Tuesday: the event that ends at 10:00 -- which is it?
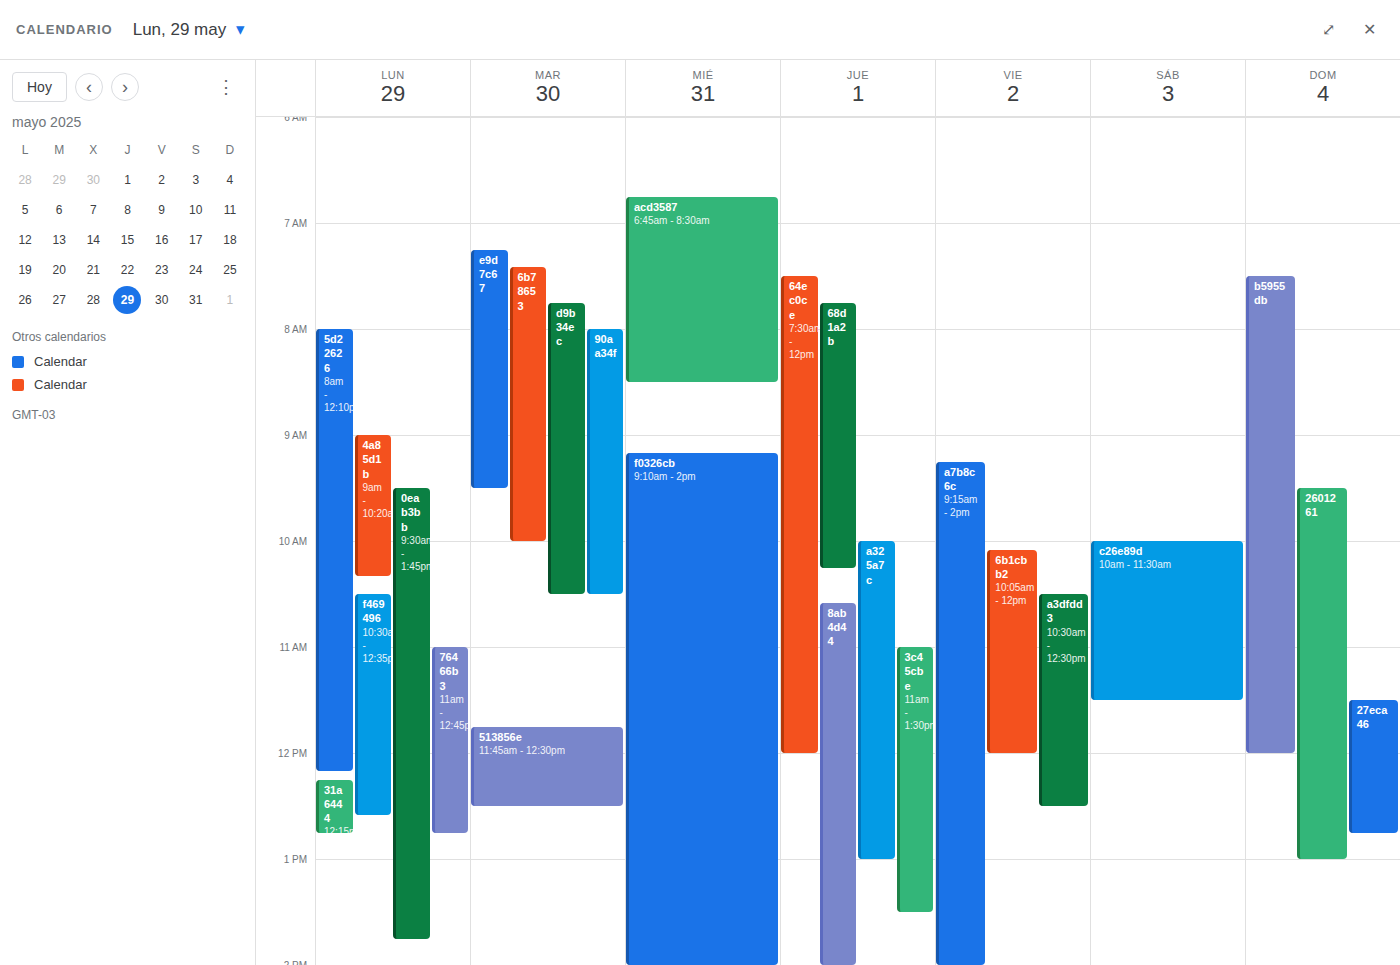
"6b78653"